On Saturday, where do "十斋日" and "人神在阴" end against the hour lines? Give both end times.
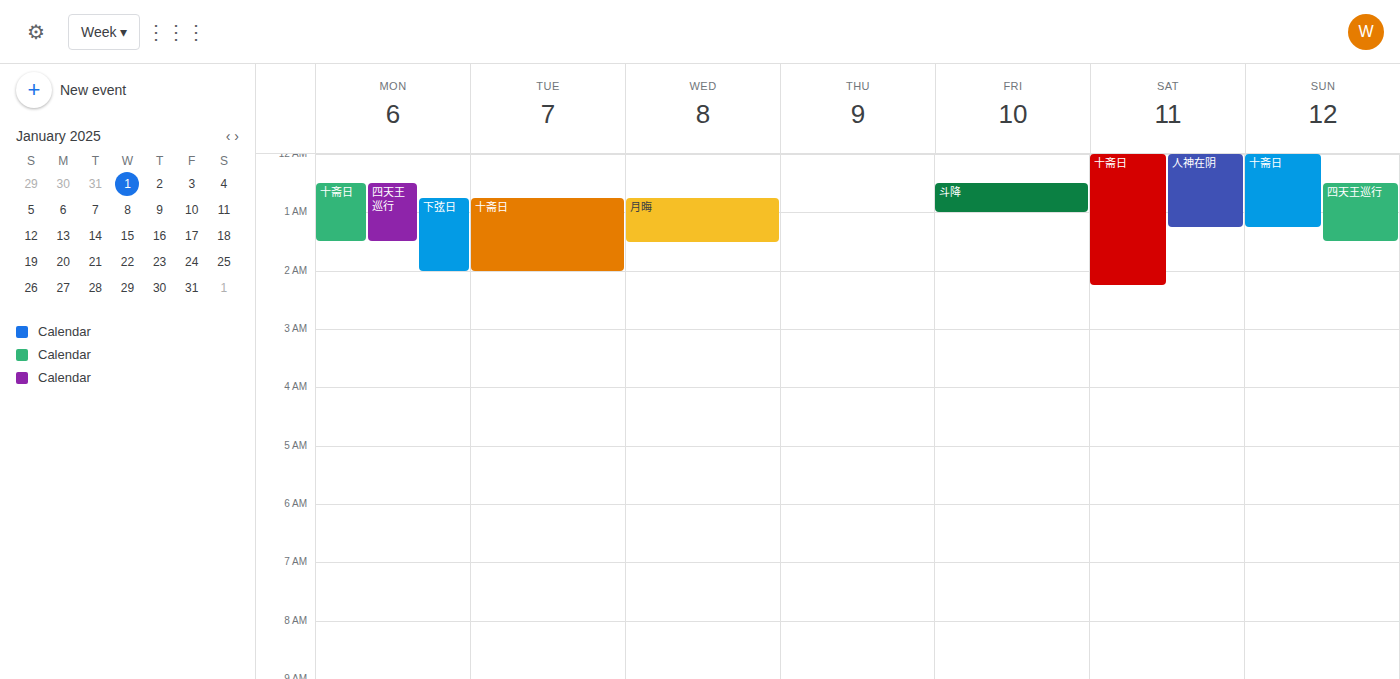
"十斋日": 2:15 AM, neither: a quarter of the way from the 2 AM line to the 3 AM line. "人神在阴": 1:15 AM, neither: a quarter of the way from the 1 AM line to the 2 AM line.